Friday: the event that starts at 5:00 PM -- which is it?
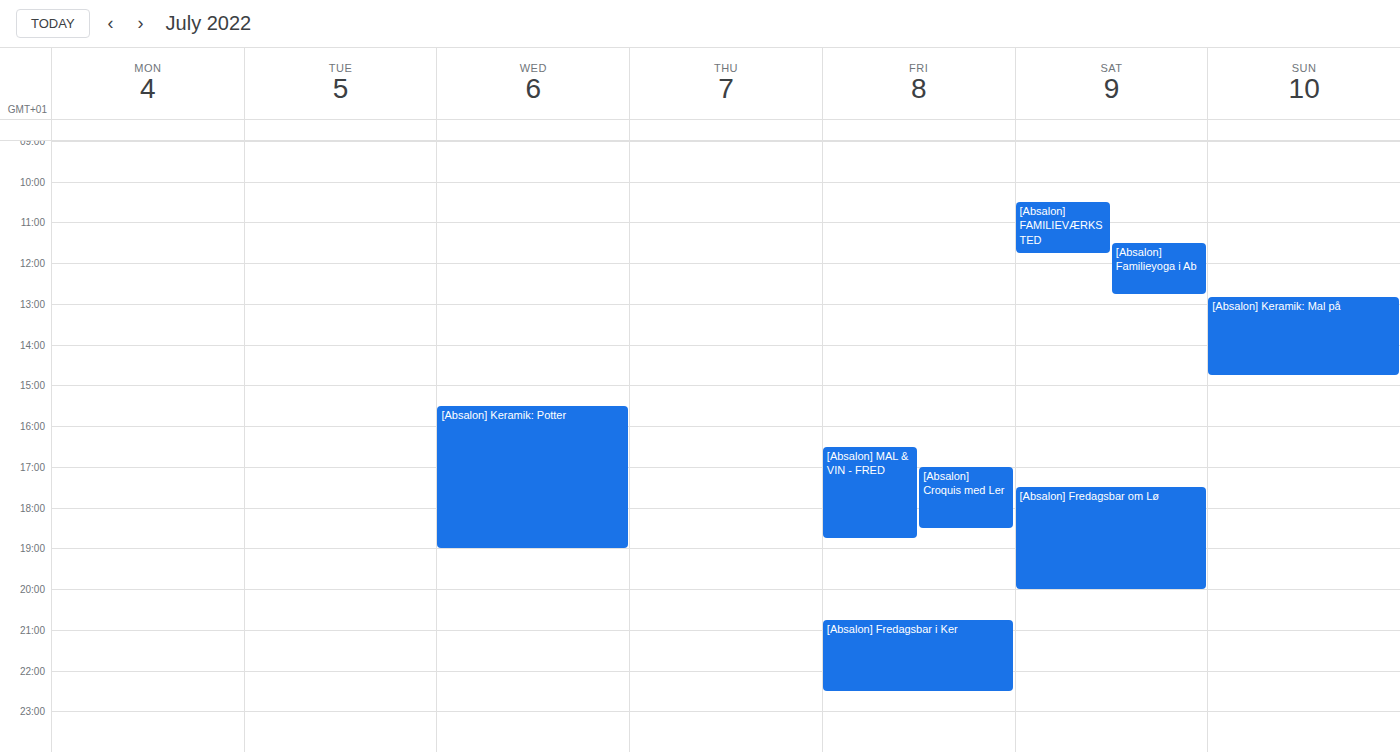
"[Absalon] Croquis med Ler"